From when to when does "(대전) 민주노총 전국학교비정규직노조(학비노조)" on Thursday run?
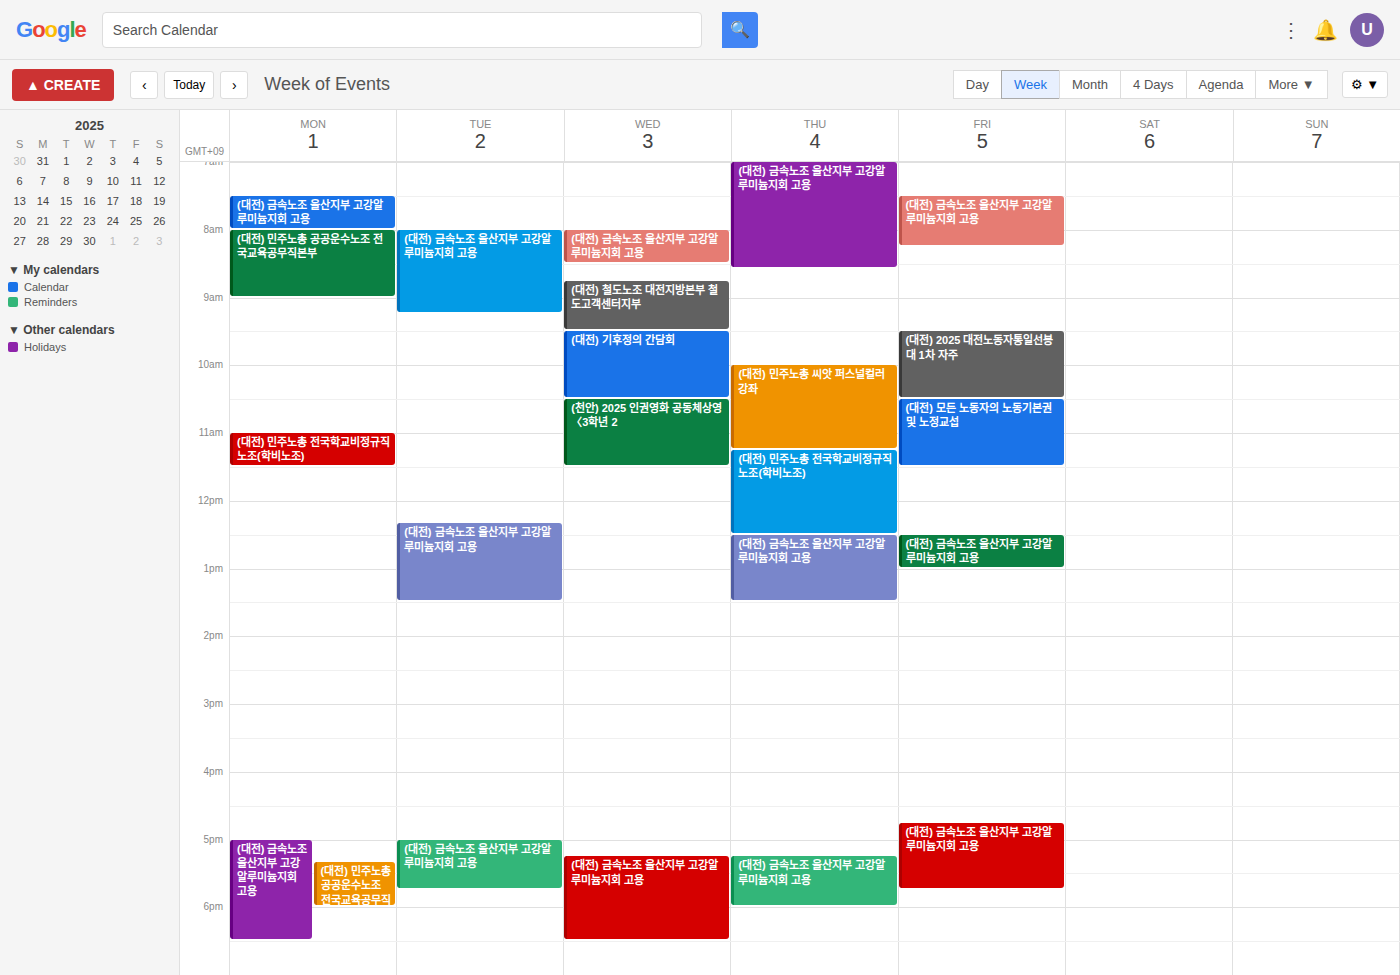
11:15 AM to 12:30 PM